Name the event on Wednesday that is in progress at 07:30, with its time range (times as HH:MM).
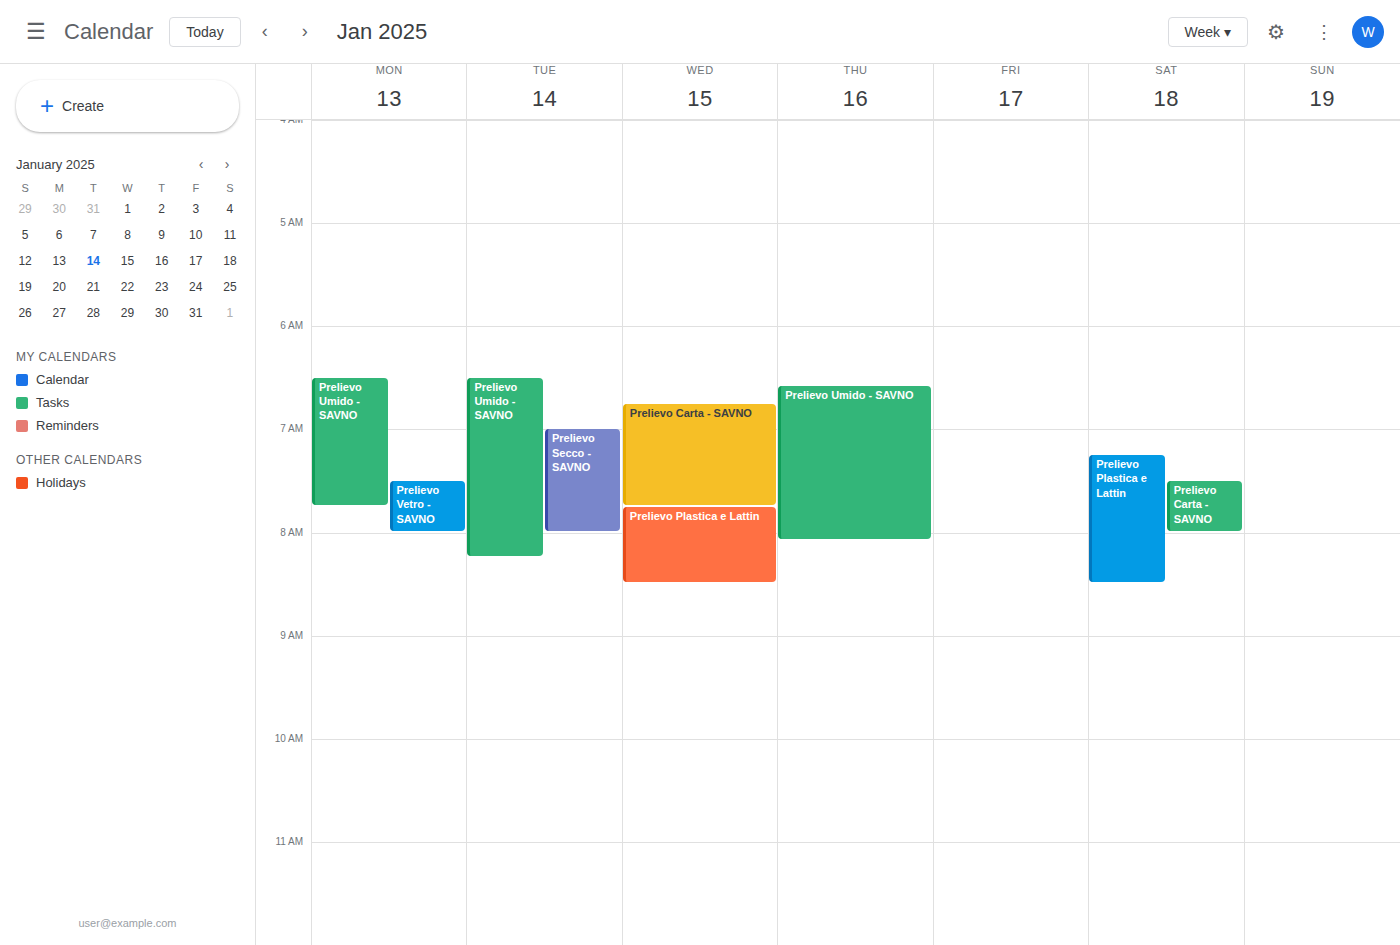
"Prelievo Carta - SAVNO", 06:45 to 07:45